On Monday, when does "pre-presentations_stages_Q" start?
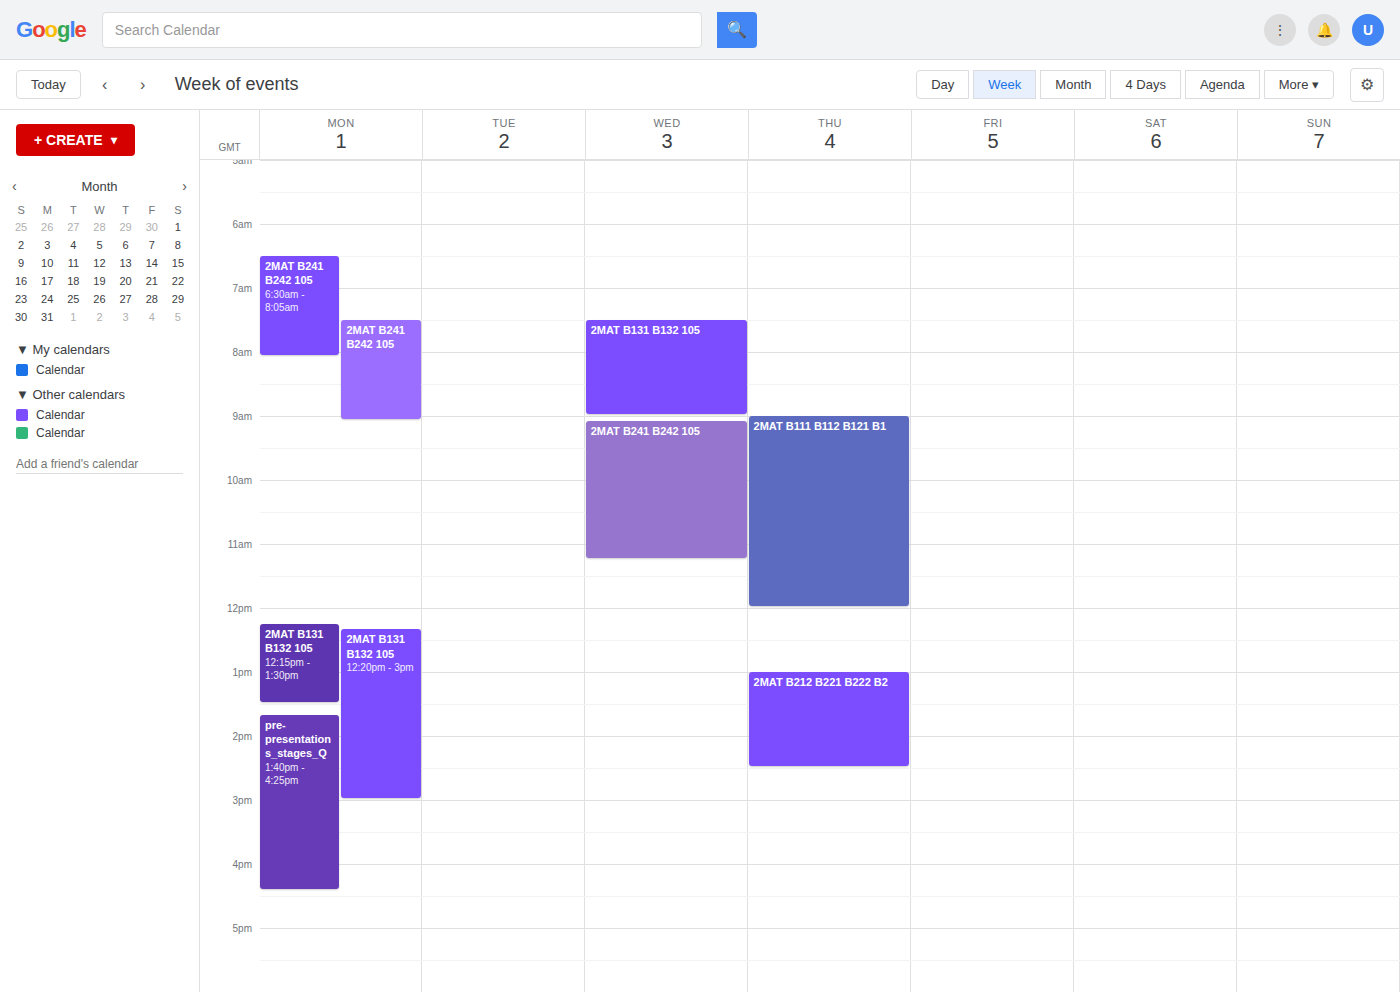
1:40 PM